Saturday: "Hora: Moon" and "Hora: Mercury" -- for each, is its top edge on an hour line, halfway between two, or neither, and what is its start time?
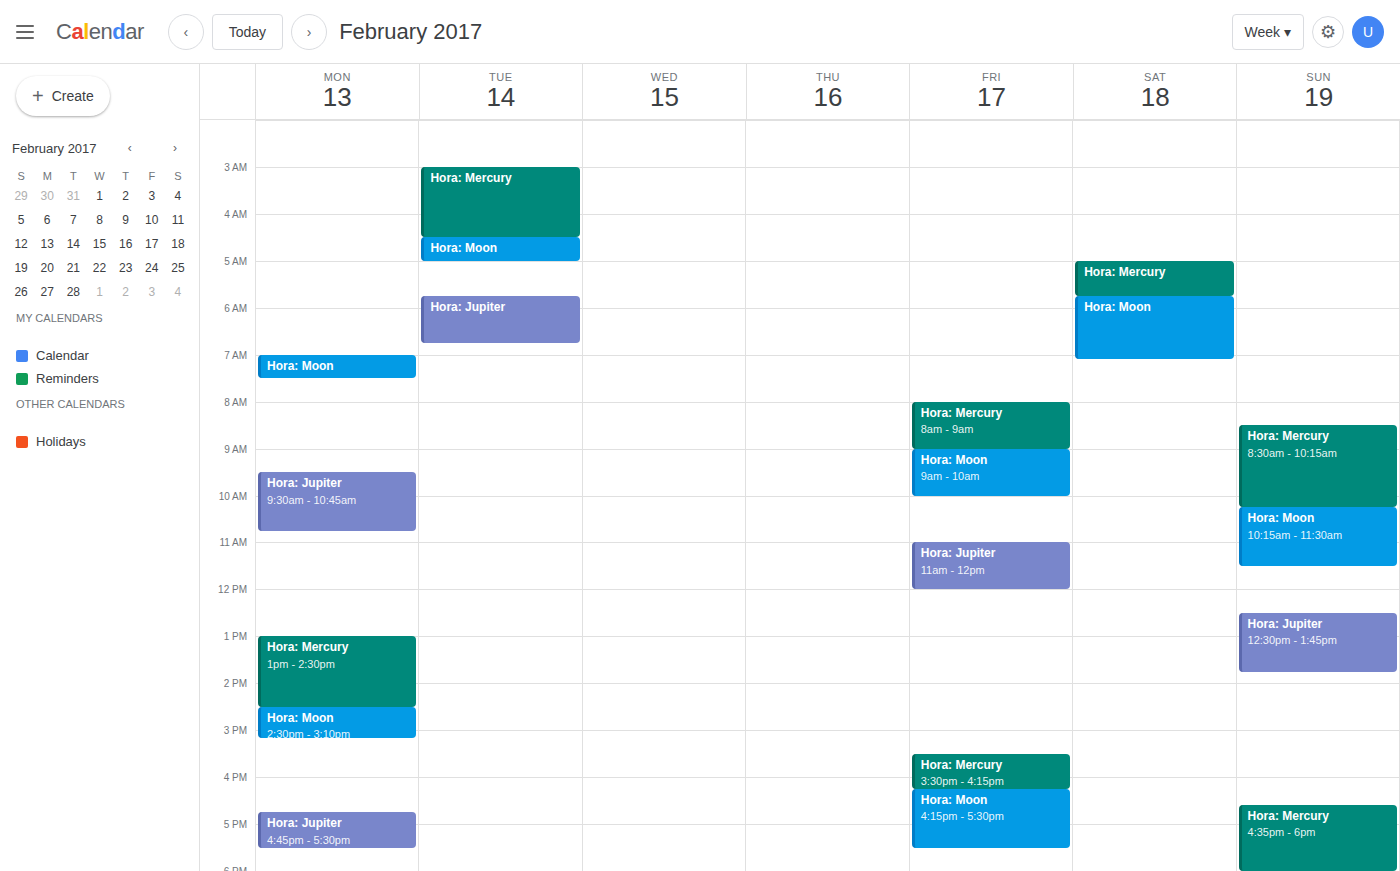
"Hora: Moon": 5:45 AM, neither: three quarters of the way from the 5 AM line to the 6 AM line. "Hora: Mercury": 5:00 AM, exactly on the 5 AM line.